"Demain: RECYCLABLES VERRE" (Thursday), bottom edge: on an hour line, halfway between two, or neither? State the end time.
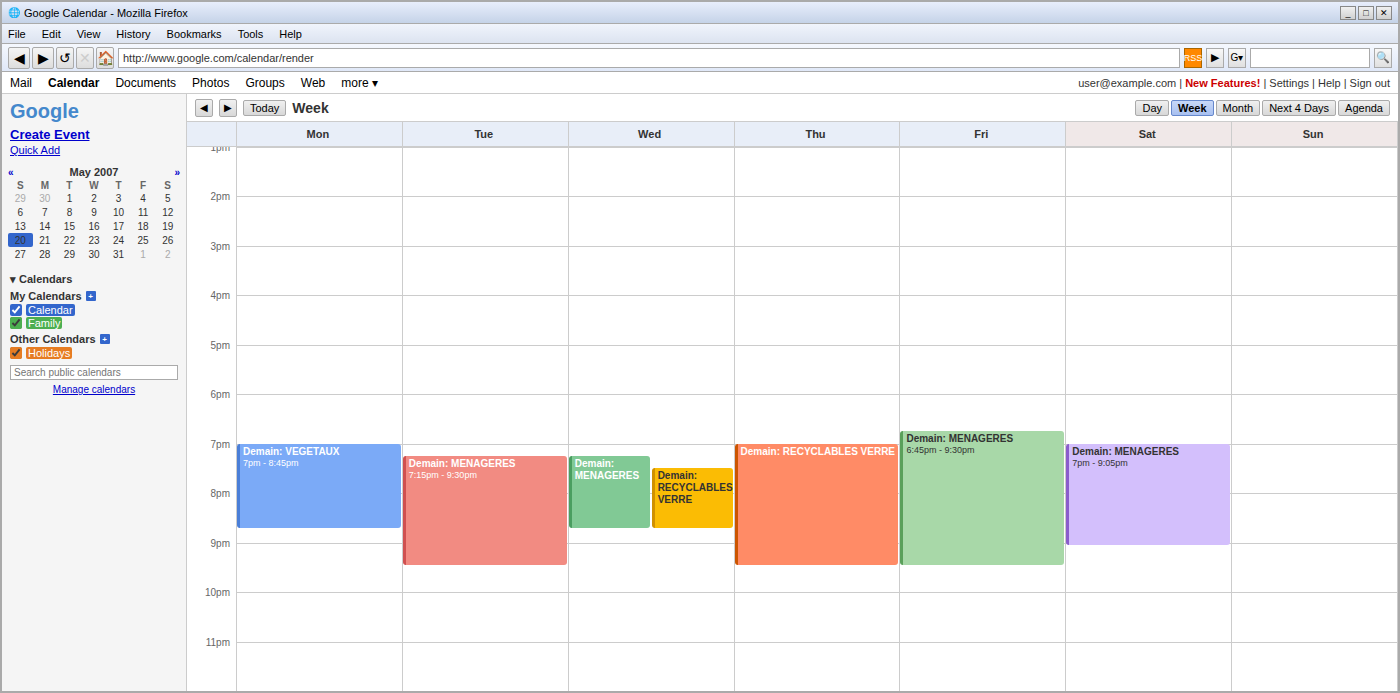
9:30 PM -- halfway between the 9 PM and 10 PM lines.